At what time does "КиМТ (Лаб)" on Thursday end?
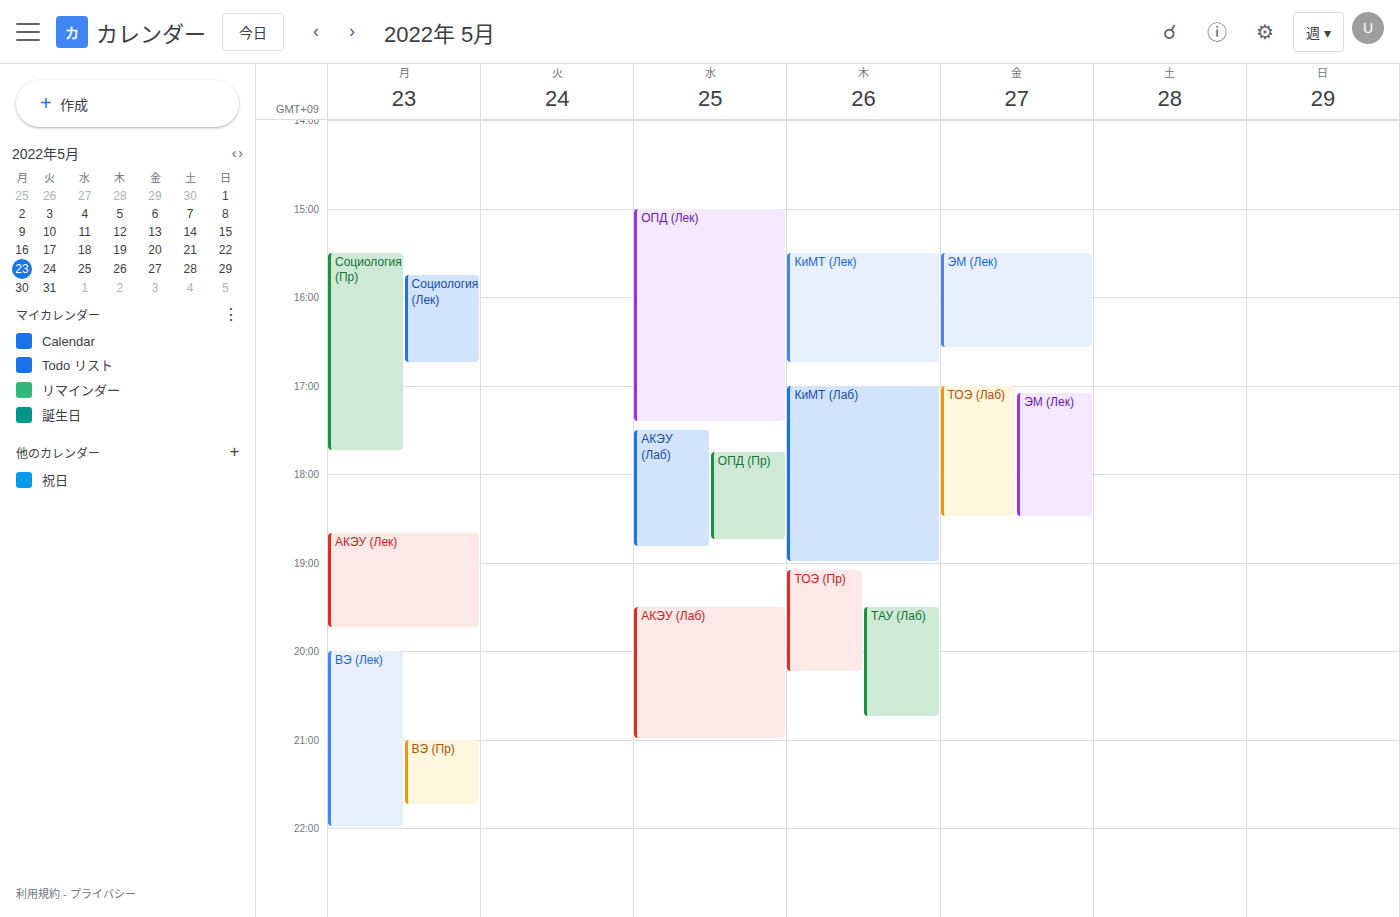
7:00 PM